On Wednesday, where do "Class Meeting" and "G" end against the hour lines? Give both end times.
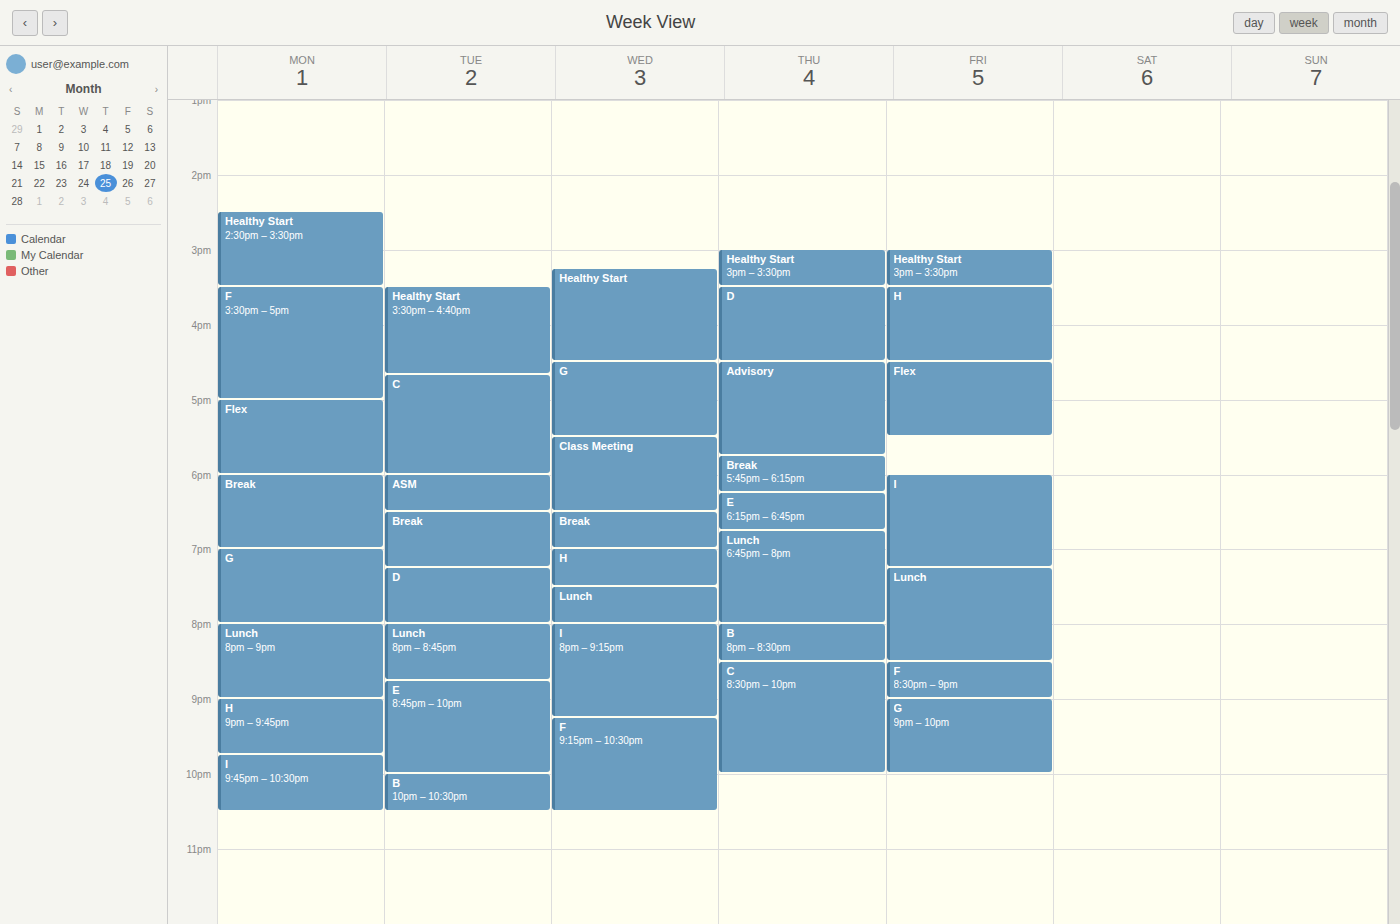
"Class Meeting": 18:30, halfway between the 18:00 and 19:00 lines. "G": 17:30, halfway between the 17:00 and 18:00 lines.